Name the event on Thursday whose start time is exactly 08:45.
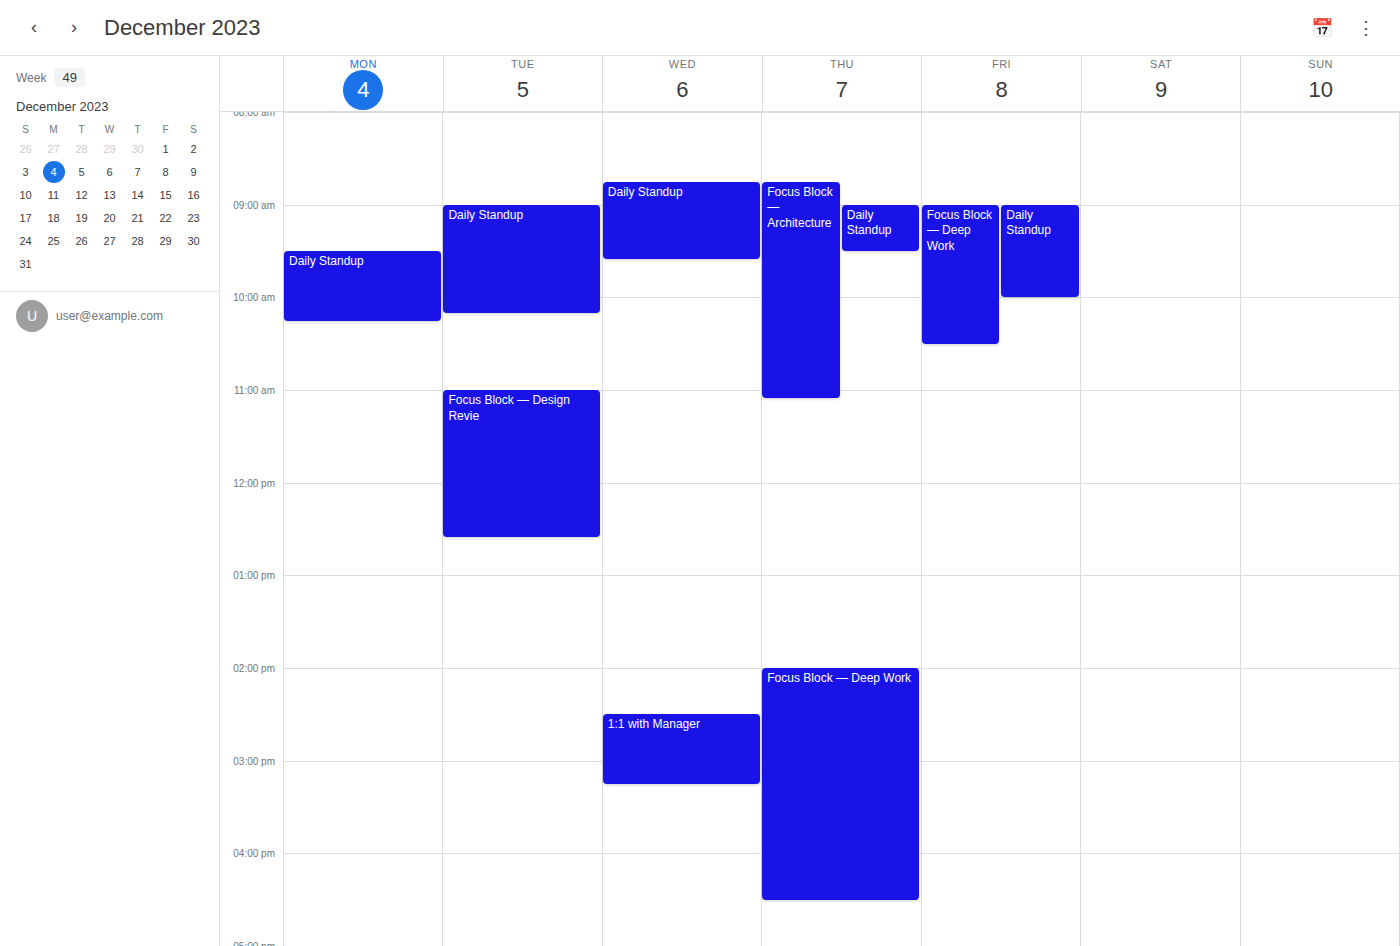
"Focus Block — Architecture"